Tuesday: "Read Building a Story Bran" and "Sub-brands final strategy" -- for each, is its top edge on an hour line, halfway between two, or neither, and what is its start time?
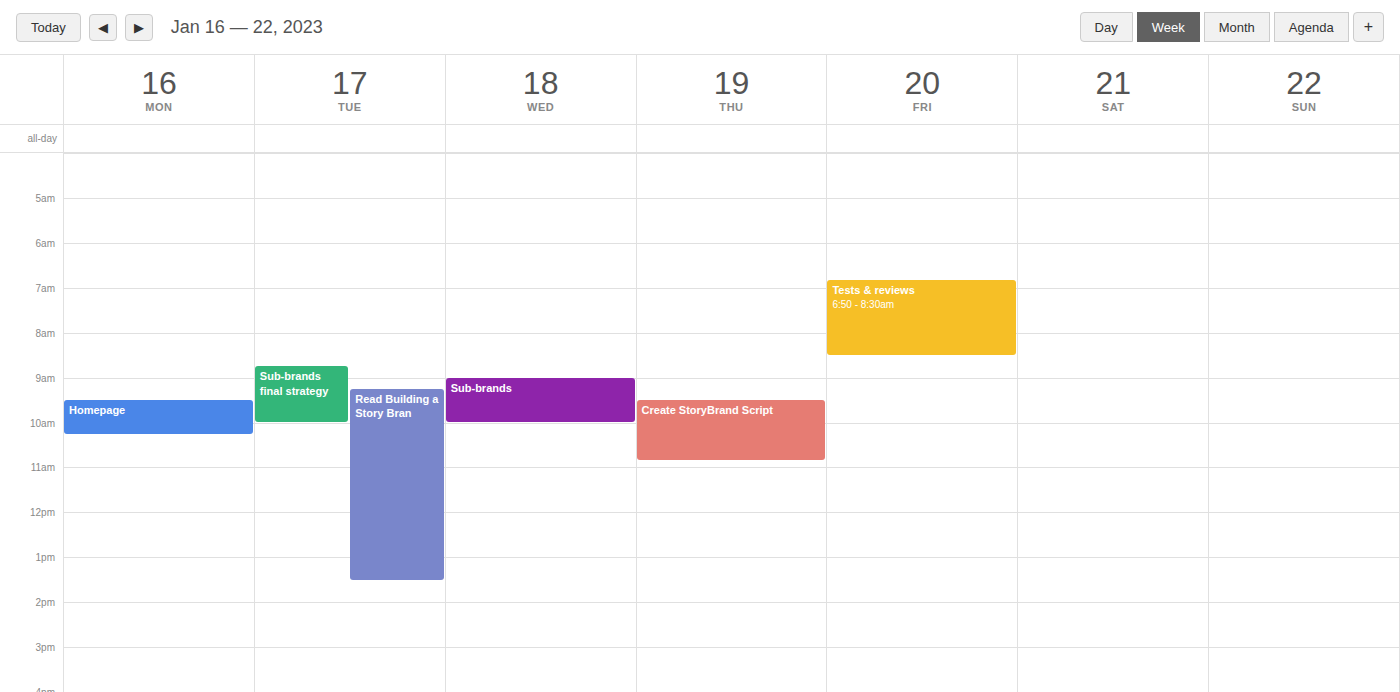
"Read Building a Story Bran": 9:15 AM, neither: a quarter of the way from the 9 AM line to the 10 AM line. "Sub-brands final strategy": 8:45 AM, neither: three quarters of the way from the 8 AM line to the 9 AM line.